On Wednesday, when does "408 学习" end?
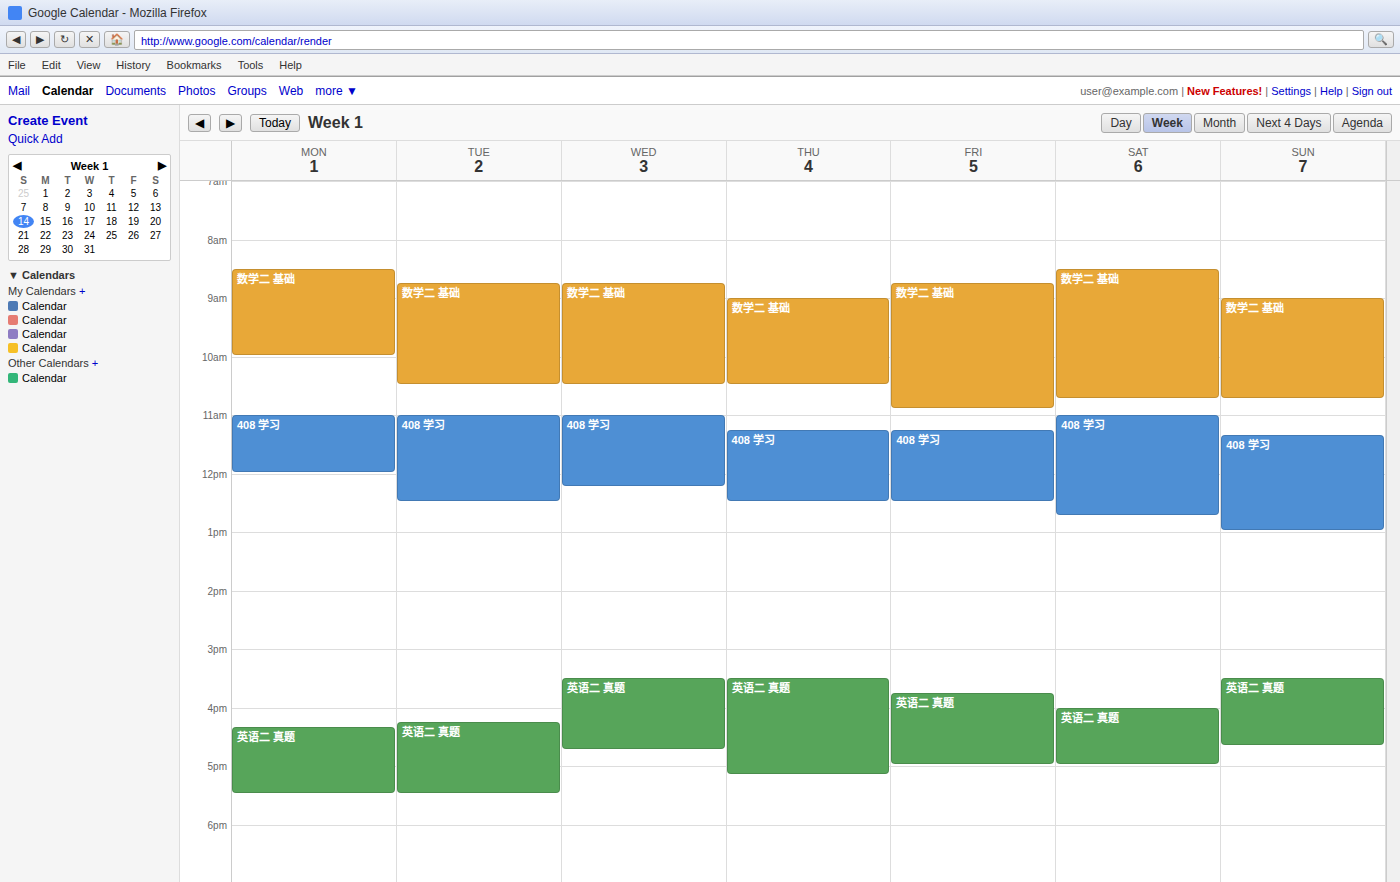
12:15 PM